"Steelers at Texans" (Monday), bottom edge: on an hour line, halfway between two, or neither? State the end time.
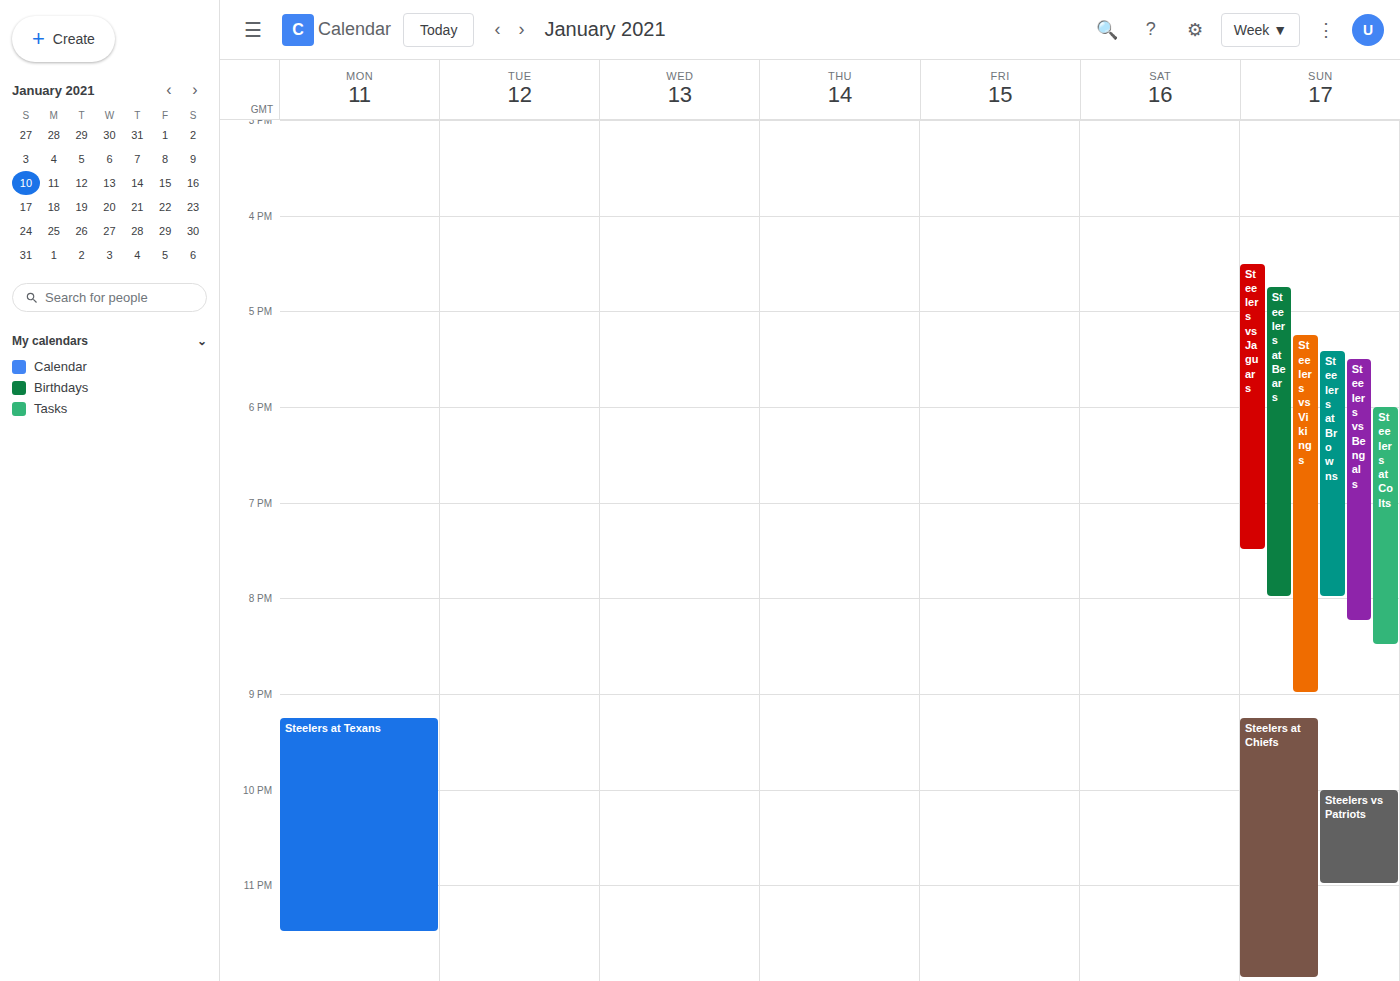
11:30 PM -- halfway between the 11 PM and 12 AM lines.